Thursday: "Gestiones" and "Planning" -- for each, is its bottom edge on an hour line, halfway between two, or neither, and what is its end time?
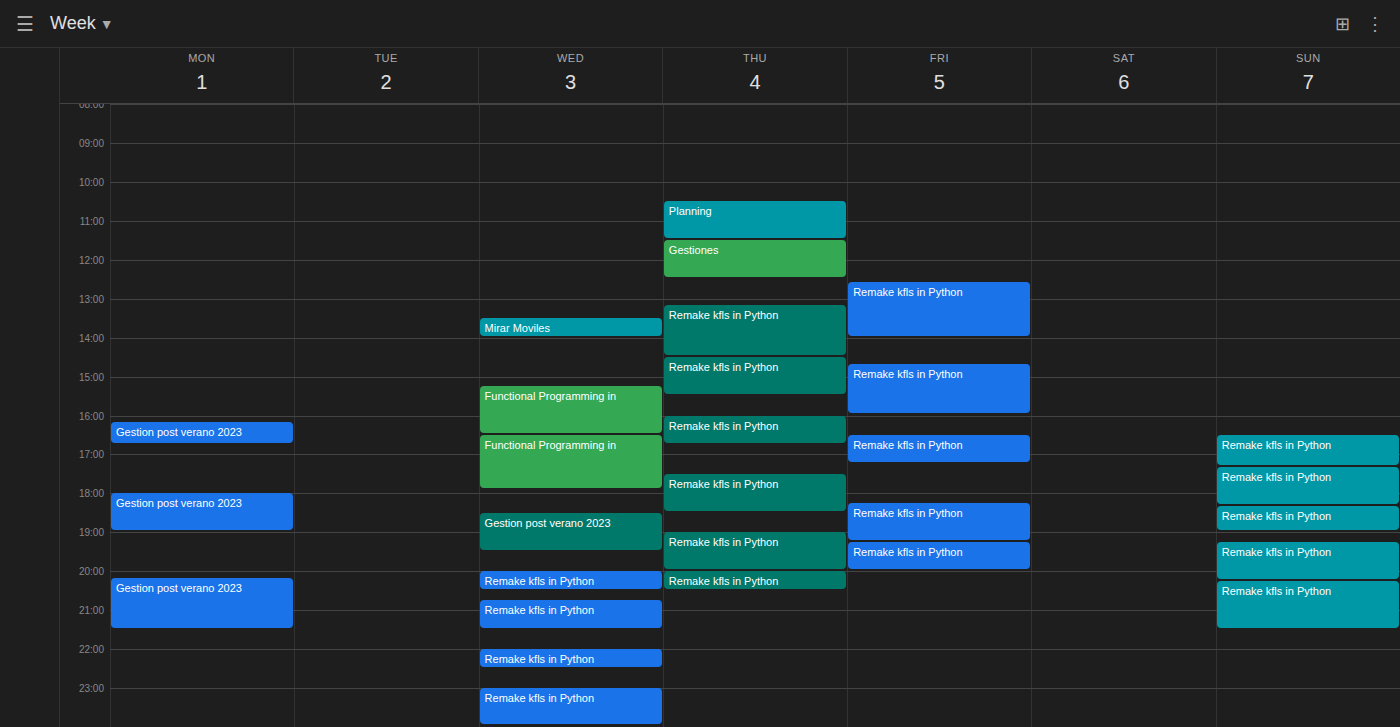
"Gestiones": 12:30 PM, halfway between the 12 PM and 1 PM lines. "Planning": 11:30 AM, halfway between the 11 AM and 12 PM lines.